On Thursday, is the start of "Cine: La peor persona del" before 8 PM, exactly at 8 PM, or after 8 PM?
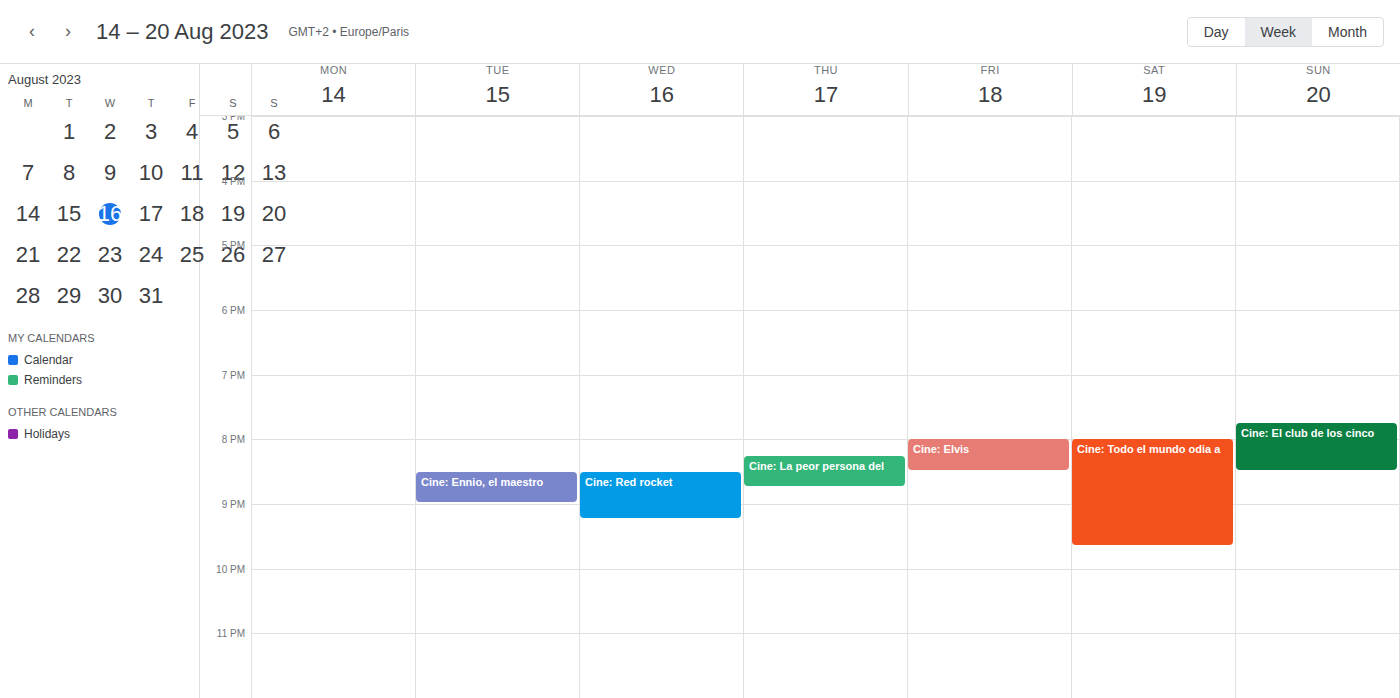
8:15 PM -- after 8 PM, 15 minutes below the 8 PM line.